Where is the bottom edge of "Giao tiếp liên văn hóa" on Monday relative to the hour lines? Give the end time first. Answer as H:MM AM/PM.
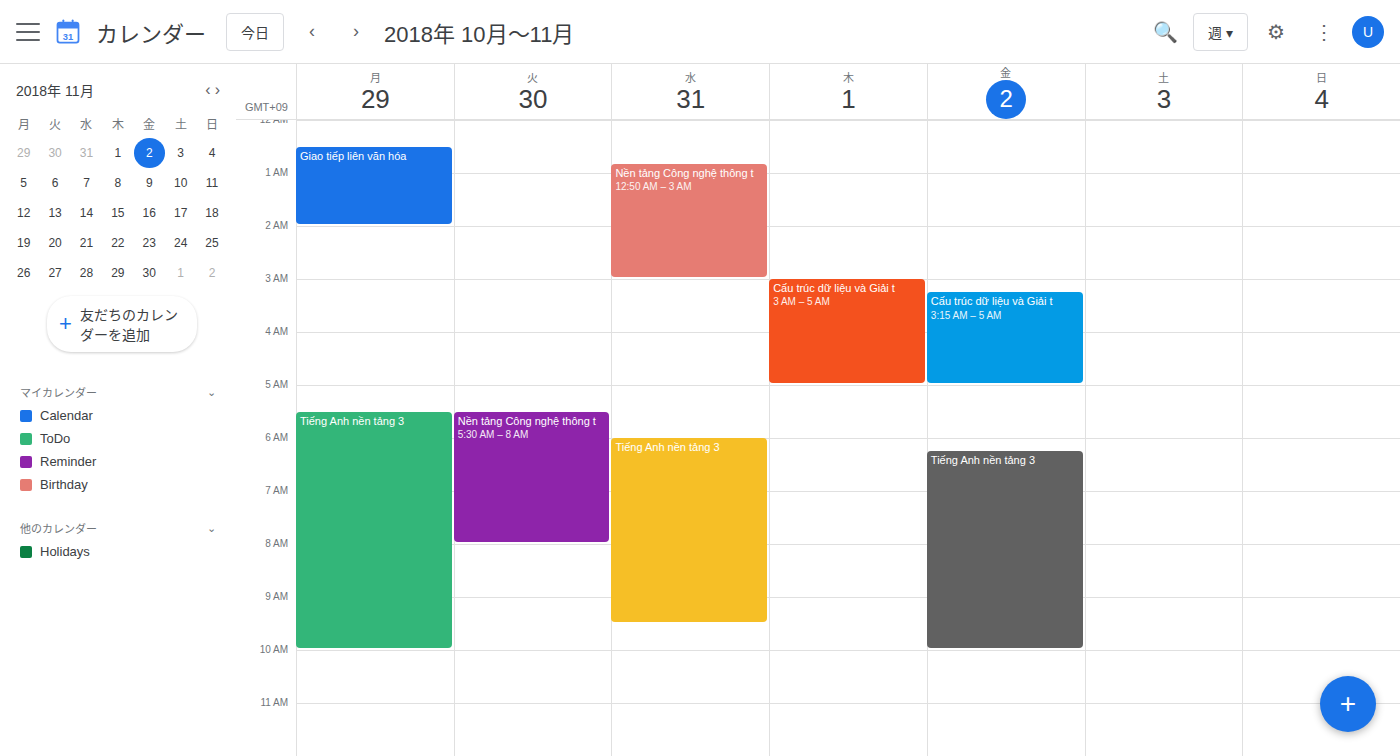
2:00 AM -- exactly on the 2 AM line.